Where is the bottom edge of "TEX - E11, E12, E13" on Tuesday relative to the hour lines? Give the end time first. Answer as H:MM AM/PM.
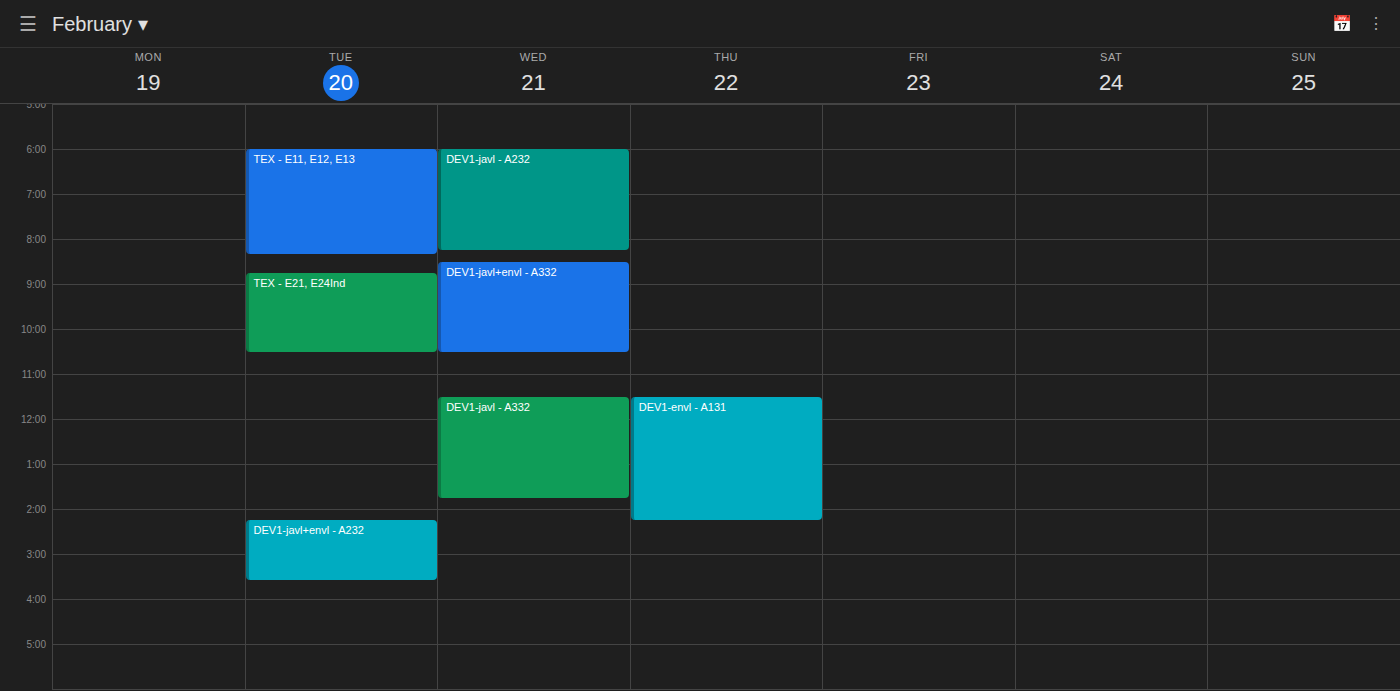
8:20 AM -- neither: 20 minutes below the 8 AM line and 40 minutes above the 9 AM line.